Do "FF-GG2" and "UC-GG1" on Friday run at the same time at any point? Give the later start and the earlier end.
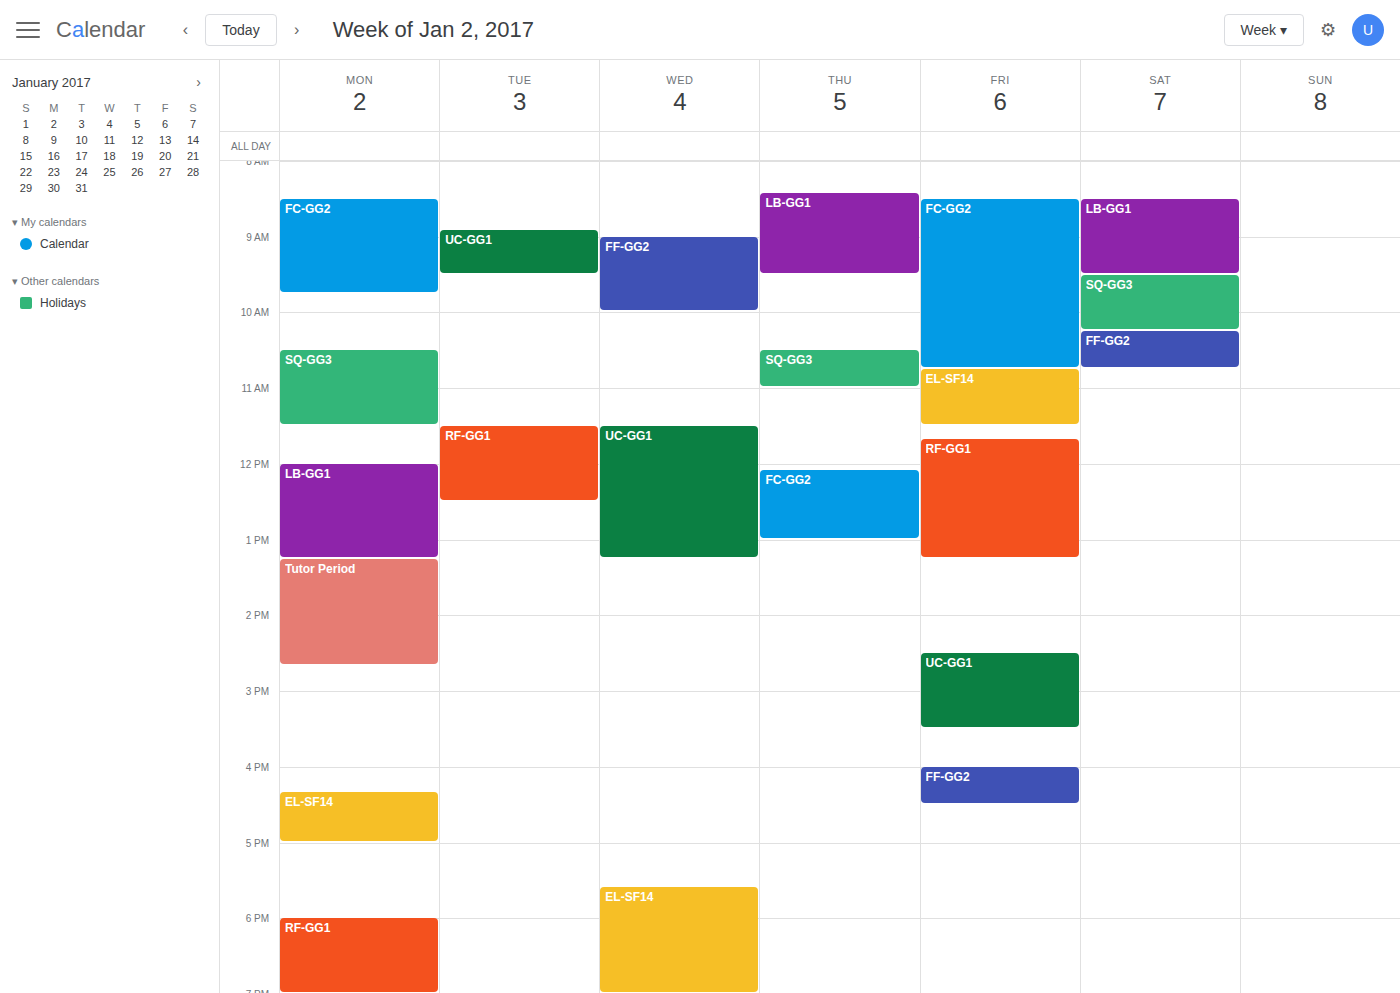
"UC-GG1" ends at 3:30 PM and "FF-GG2" starts at 4:00 PM -- no overlap.